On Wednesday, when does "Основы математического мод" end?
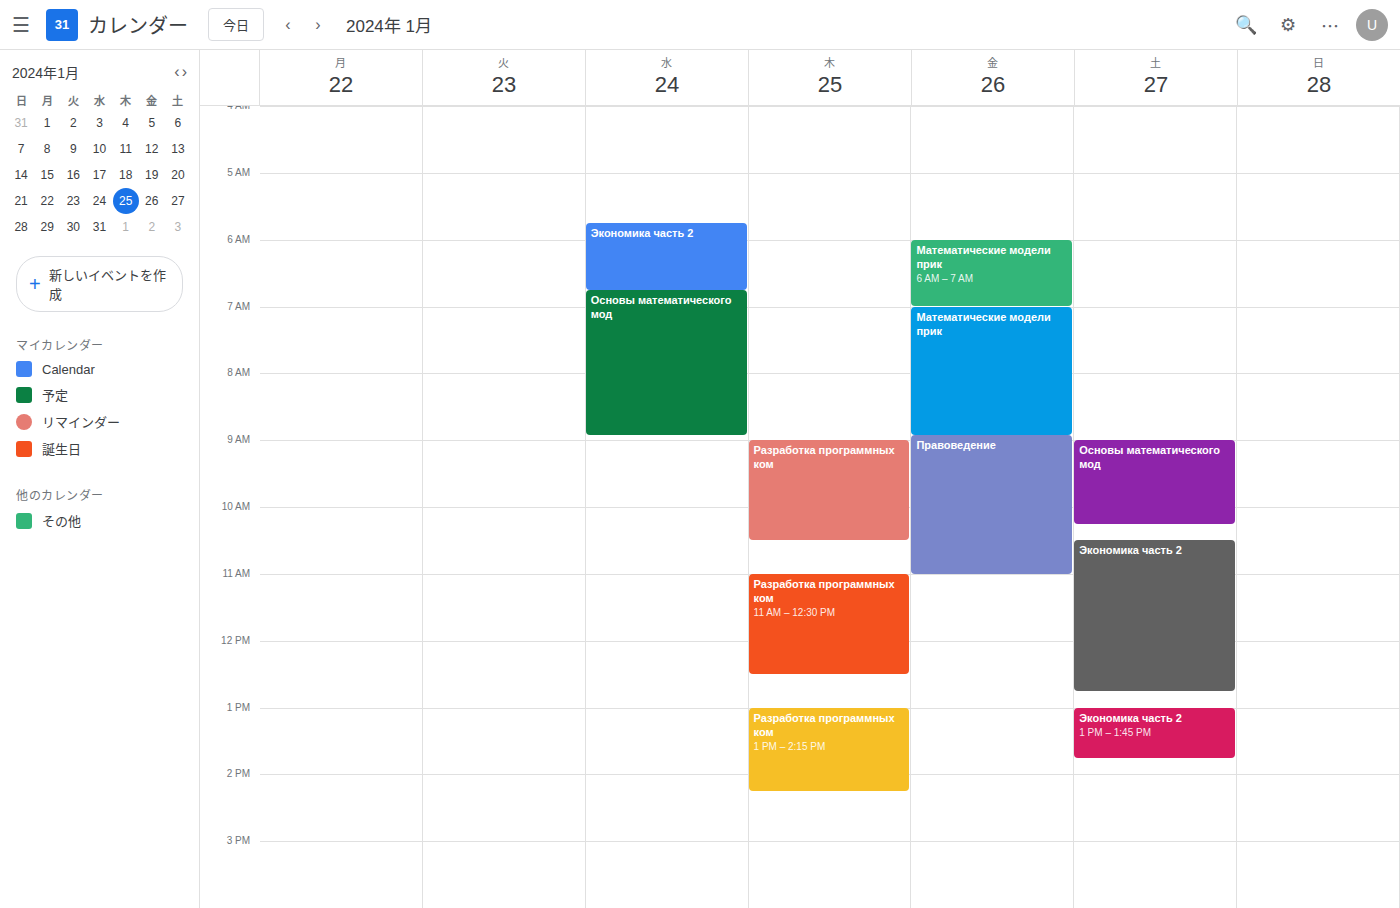
08:55